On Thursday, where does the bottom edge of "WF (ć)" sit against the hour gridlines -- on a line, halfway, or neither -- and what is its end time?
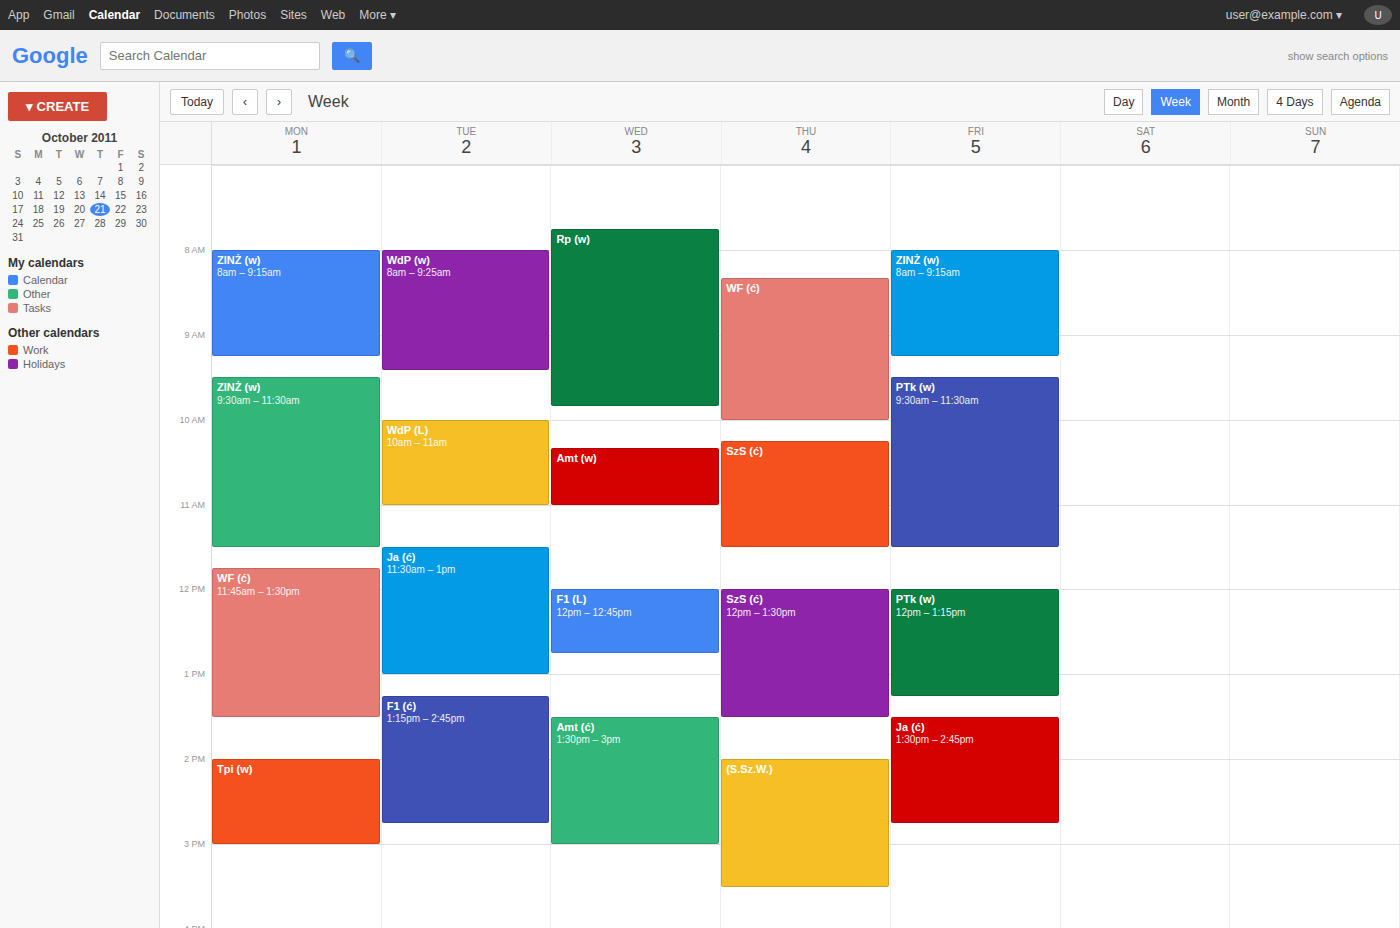
10:00 AM -- exactly on the 10 AM line.